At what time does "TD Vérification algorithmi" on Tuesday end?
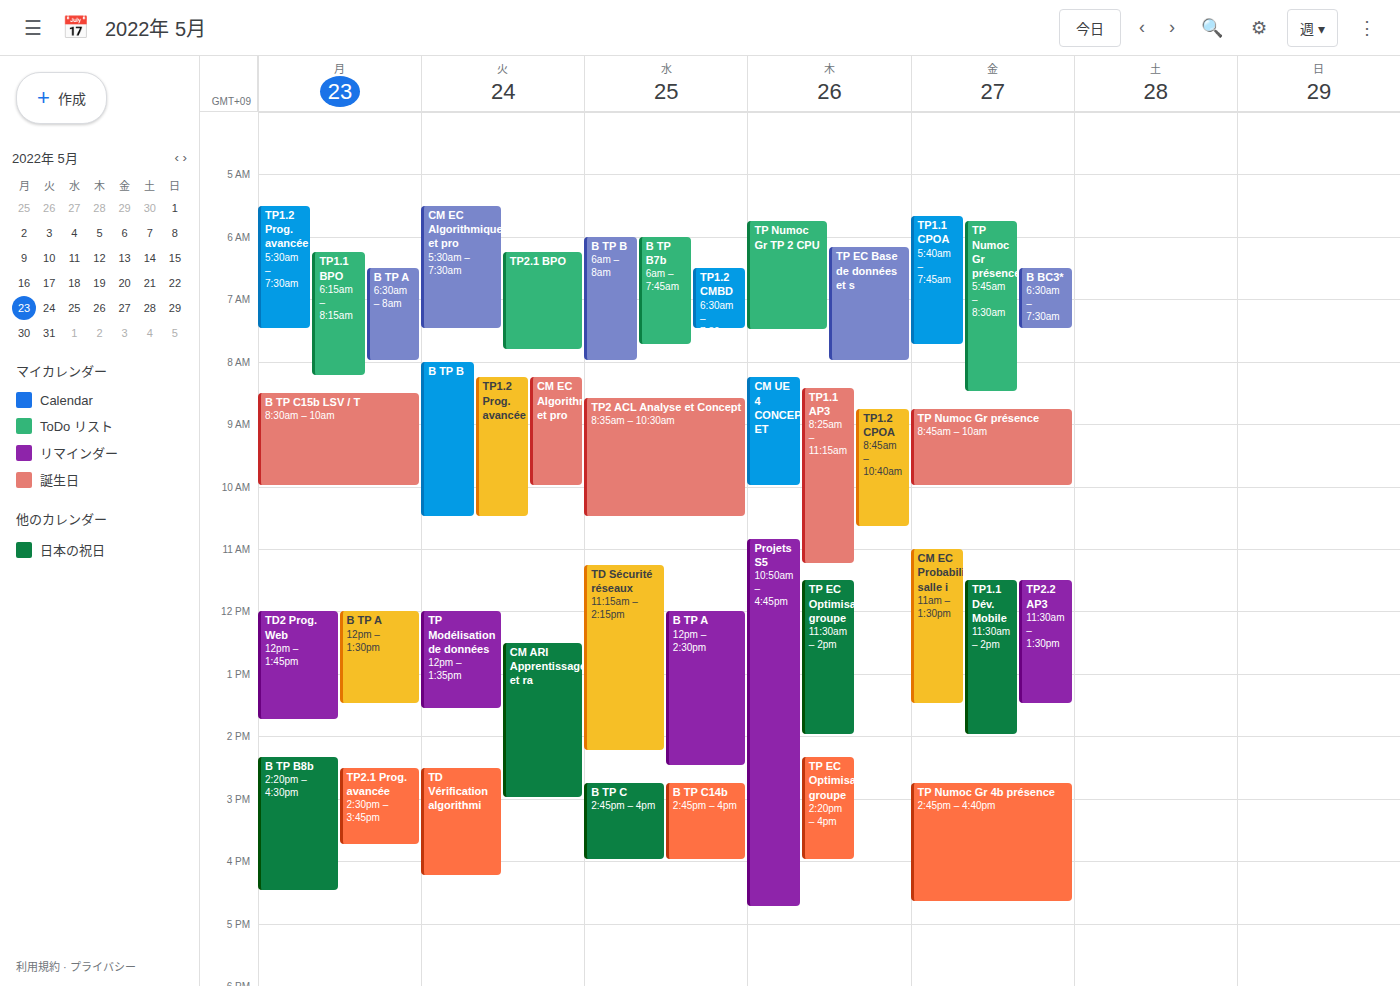
4:15 PM